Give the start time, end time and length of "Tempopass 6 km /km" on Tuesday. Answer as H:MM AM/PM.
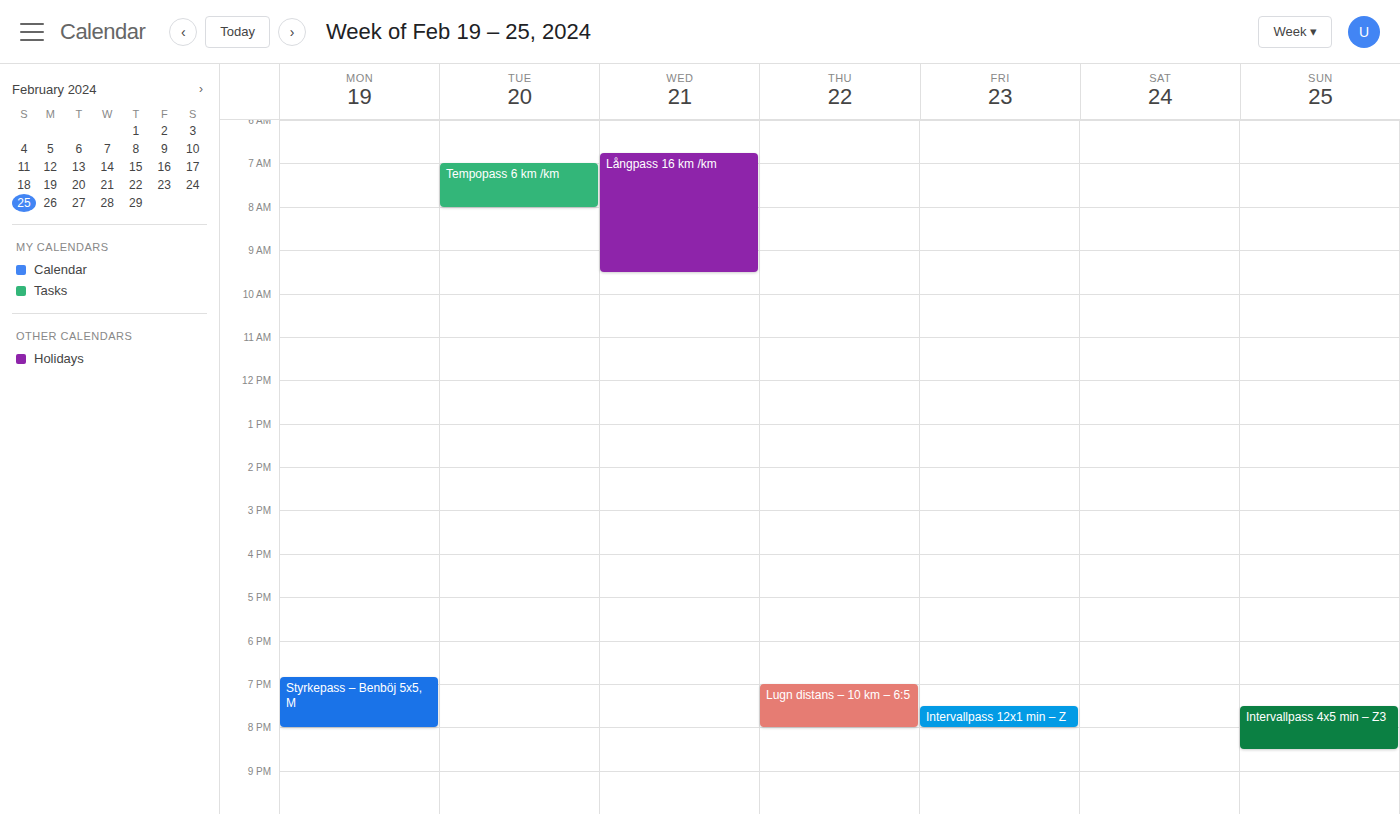
7:00 AM to 8:00 AM, 1 hour